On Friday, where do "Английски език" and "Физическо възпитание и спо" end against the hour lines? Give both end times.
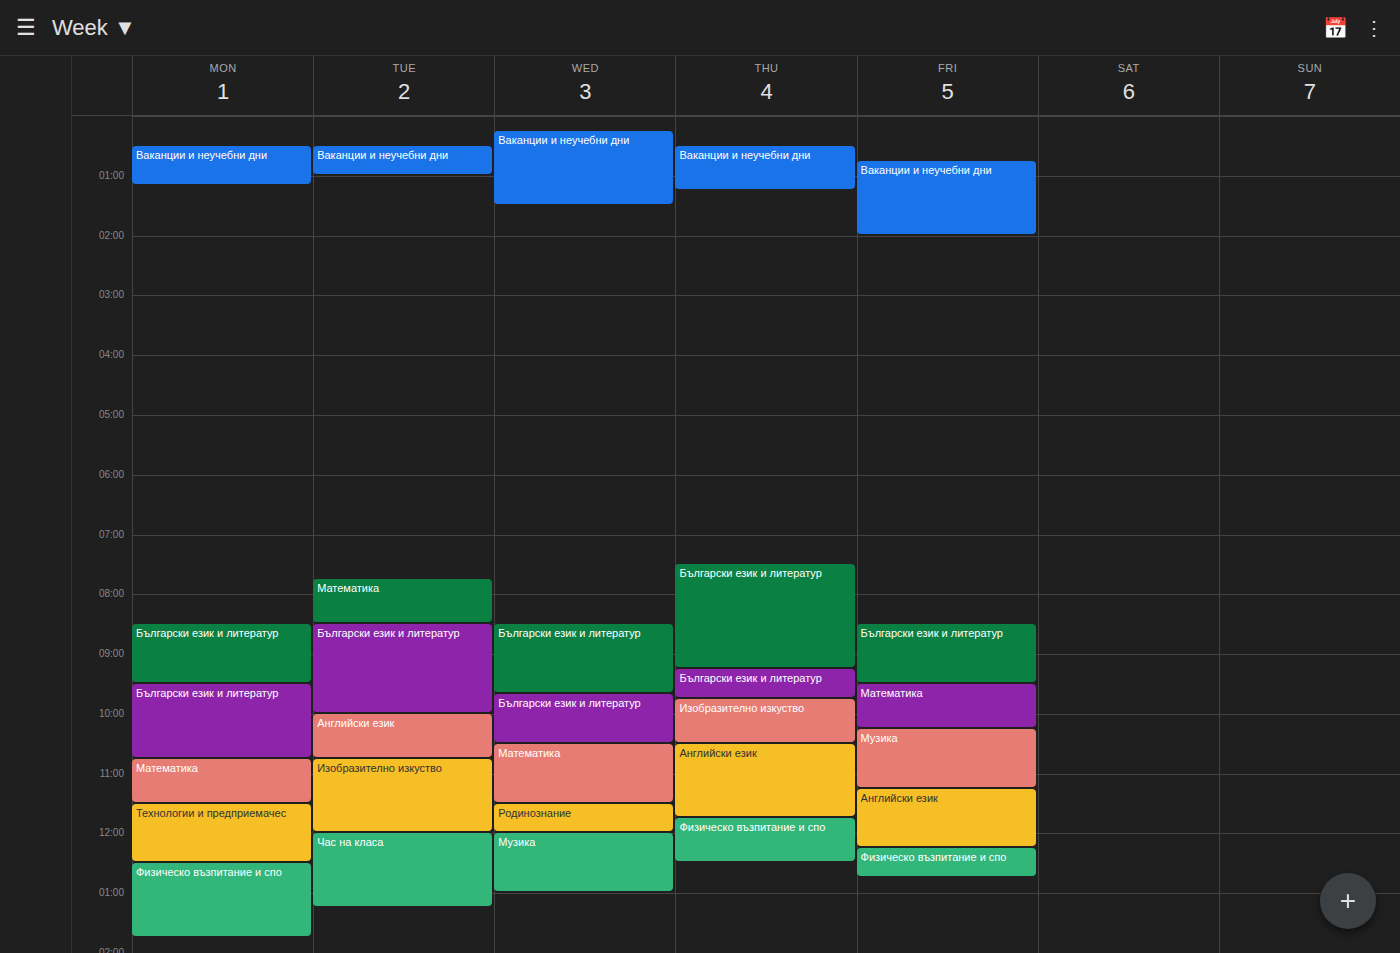
"Английски език": 12:15 PM, neither: a quarter of the way from the 12 PM line to the 1 PM line. "Физическо възпитание и спо": 12:45 PM, neither: three quarters of the way from the 12 PM line to the 1 PM line.